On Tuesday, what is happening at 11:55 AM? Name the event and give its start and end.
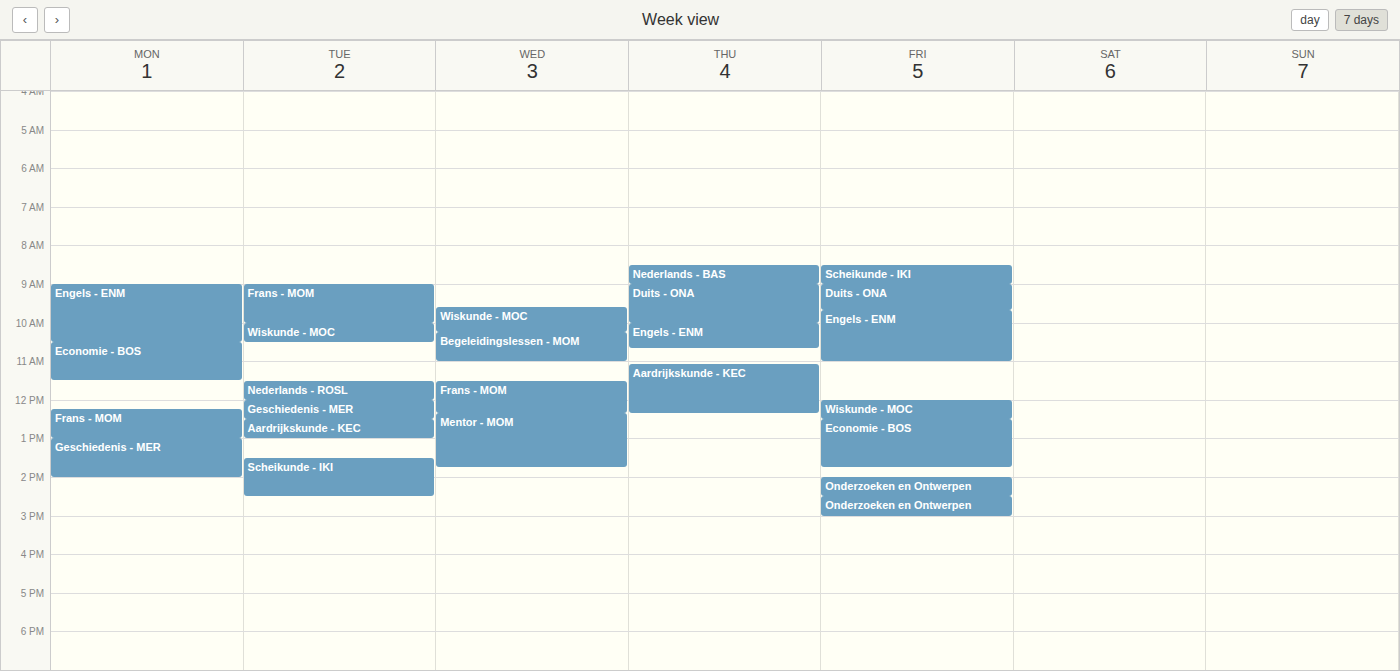
"Nederlands - ROSL", 11:30 AM to 12:00 PM